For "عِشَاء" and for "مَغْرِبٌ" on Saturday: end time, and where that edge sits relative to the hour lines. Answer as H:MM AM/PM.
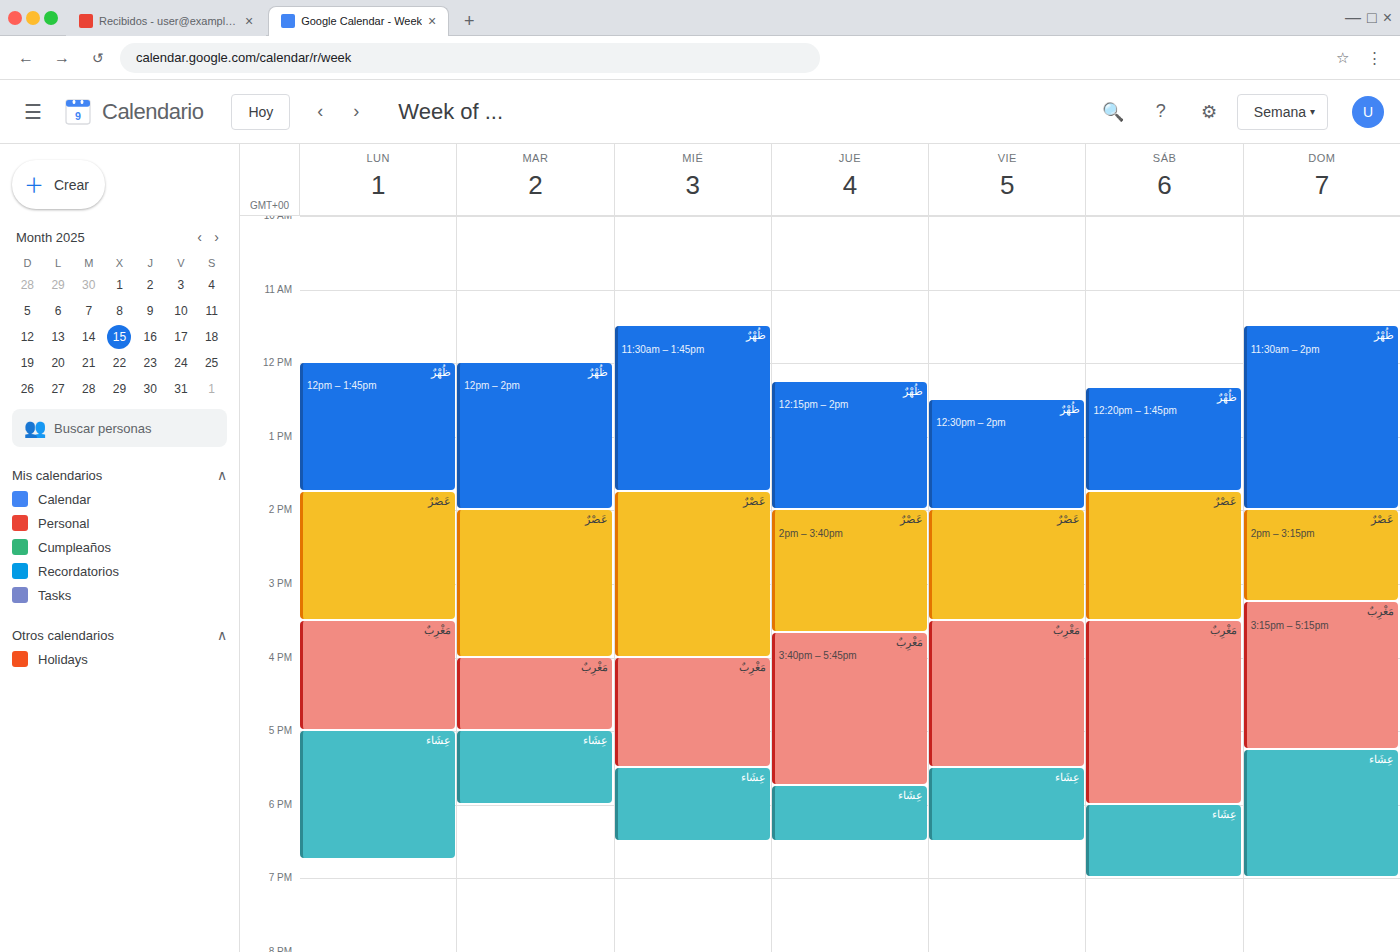
"عِشَاء": 7:00 PM, exactly on the 7 PM line. "مَغْرِبٌ": 6:00 PM, exactly on the 6 PM line.